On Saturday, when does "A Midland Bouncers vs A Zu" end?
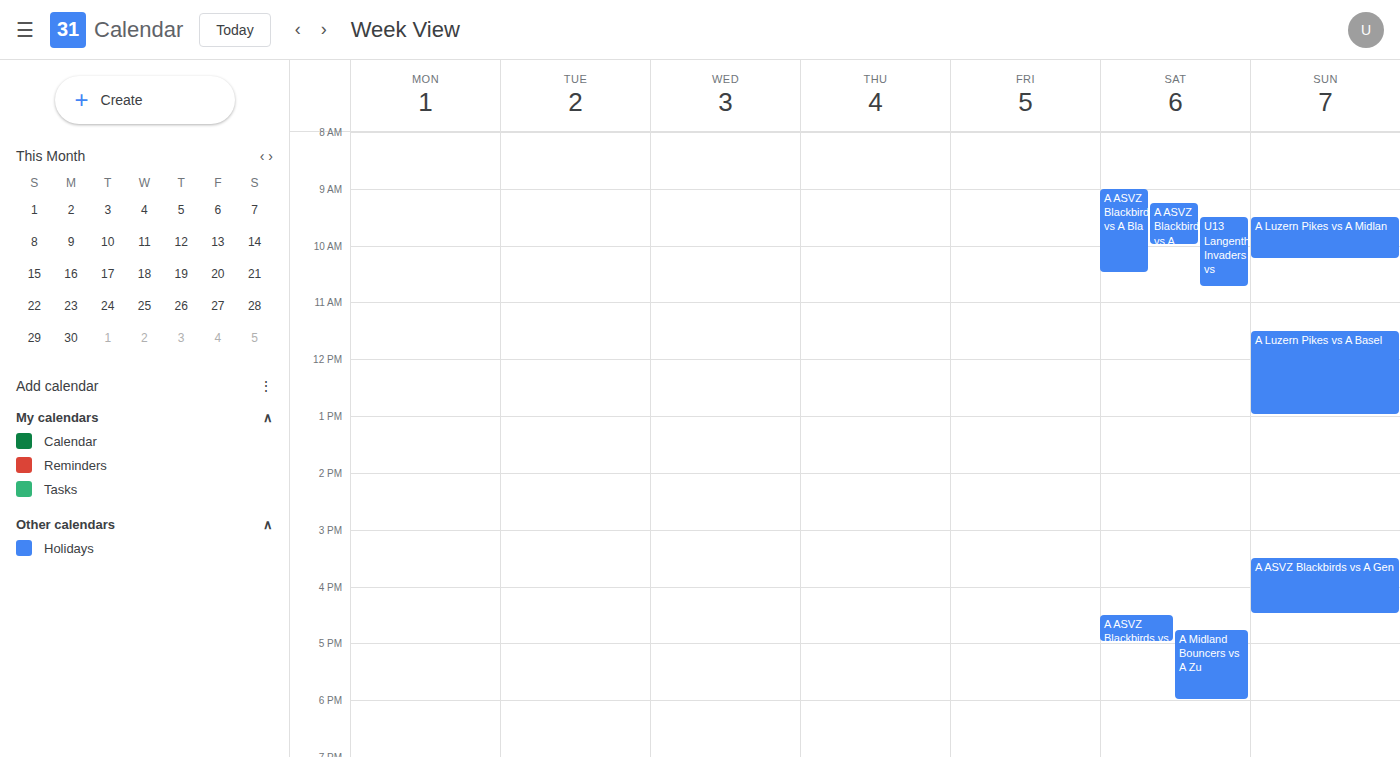
6:00 PM